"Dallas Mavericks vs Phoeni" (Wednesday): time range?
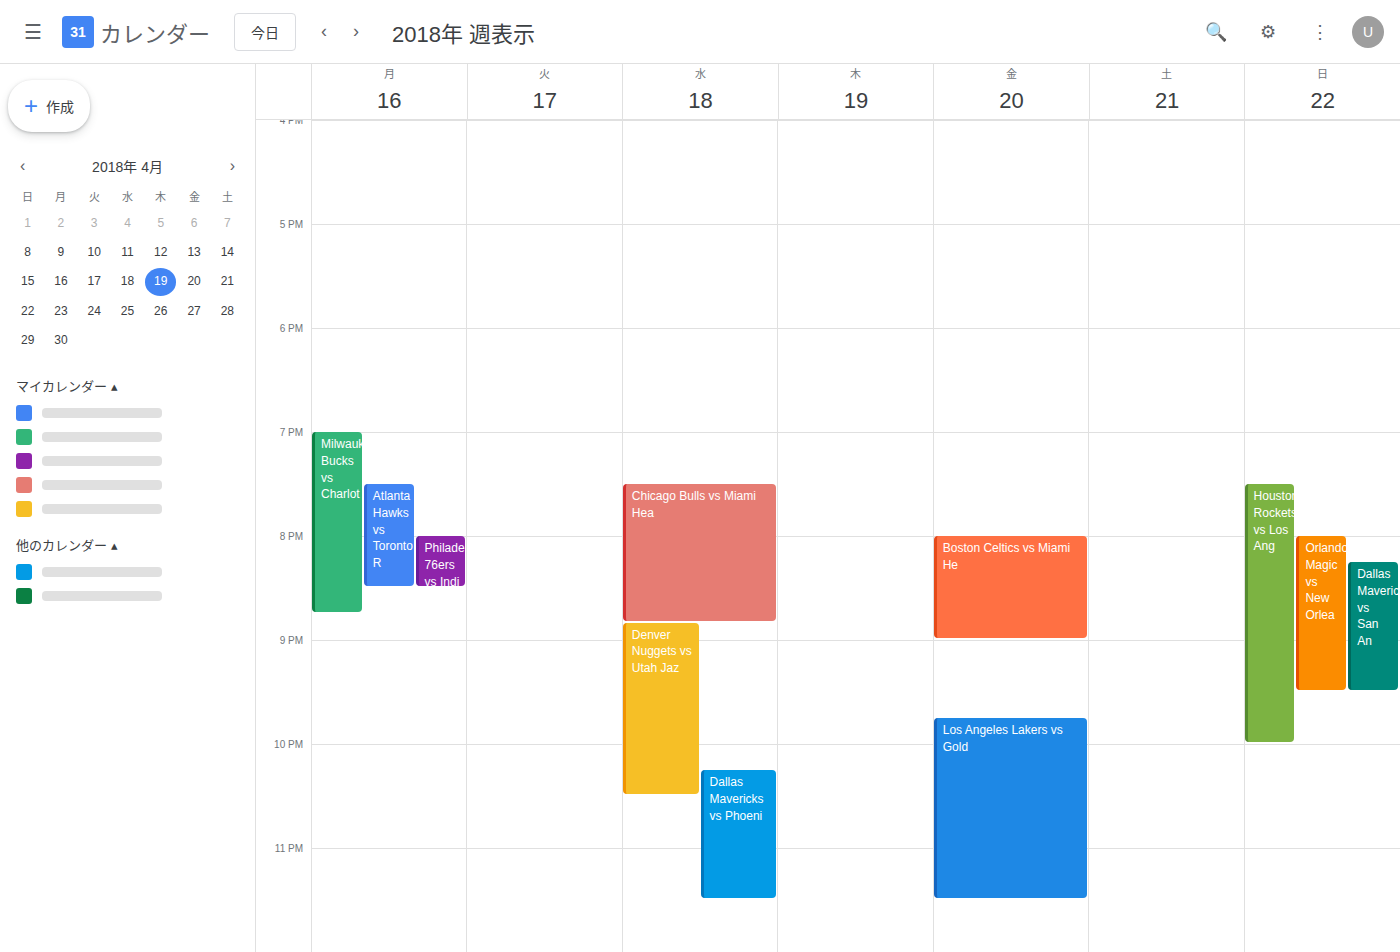
10:15 PM to 11:30 PM